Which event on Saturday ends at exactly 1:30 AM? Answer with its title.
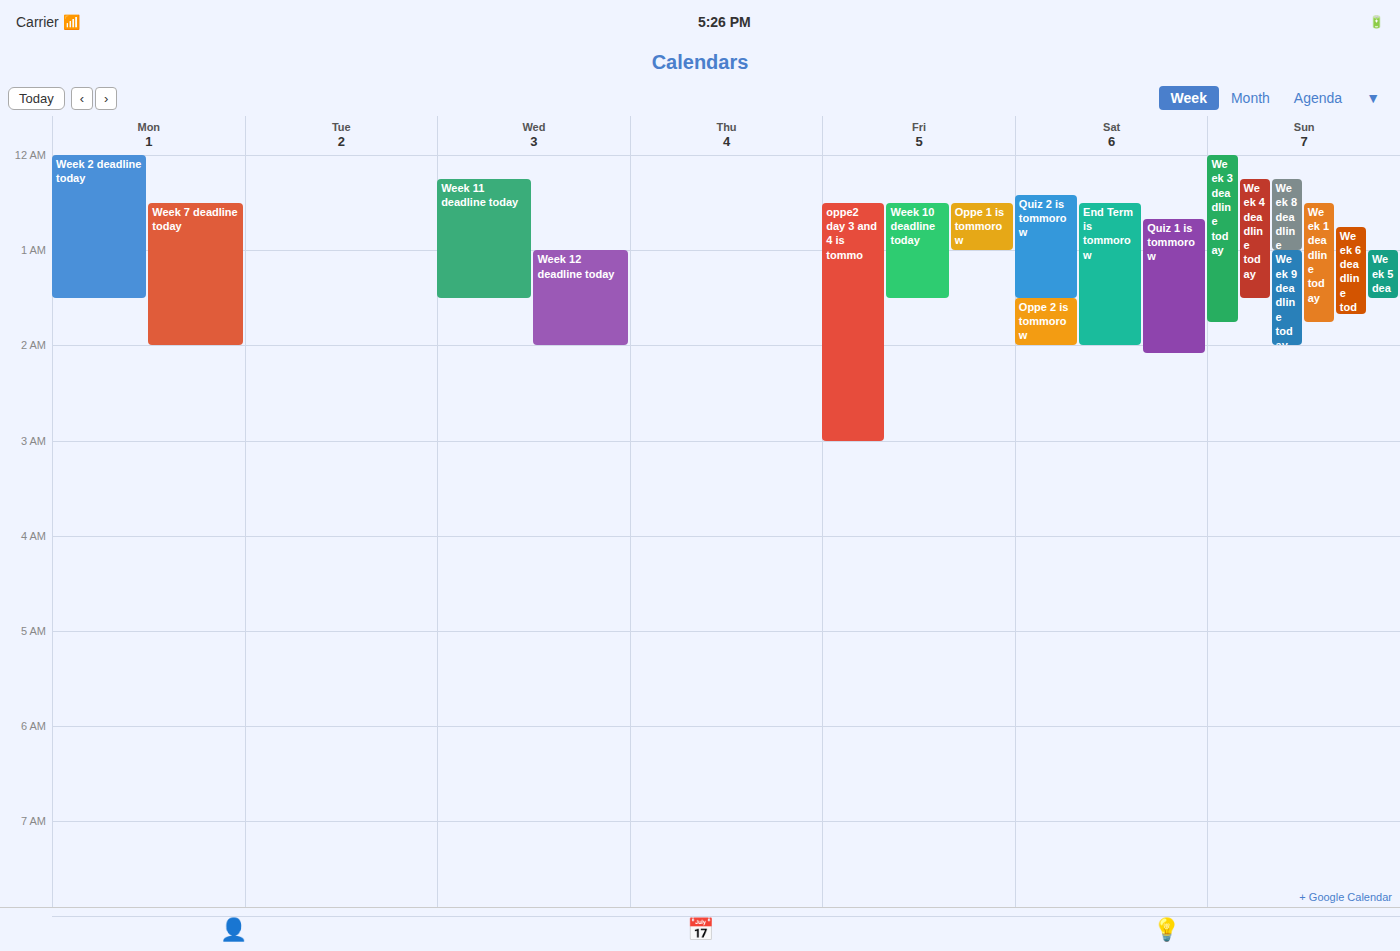
"Quiz 2 is tommorow"